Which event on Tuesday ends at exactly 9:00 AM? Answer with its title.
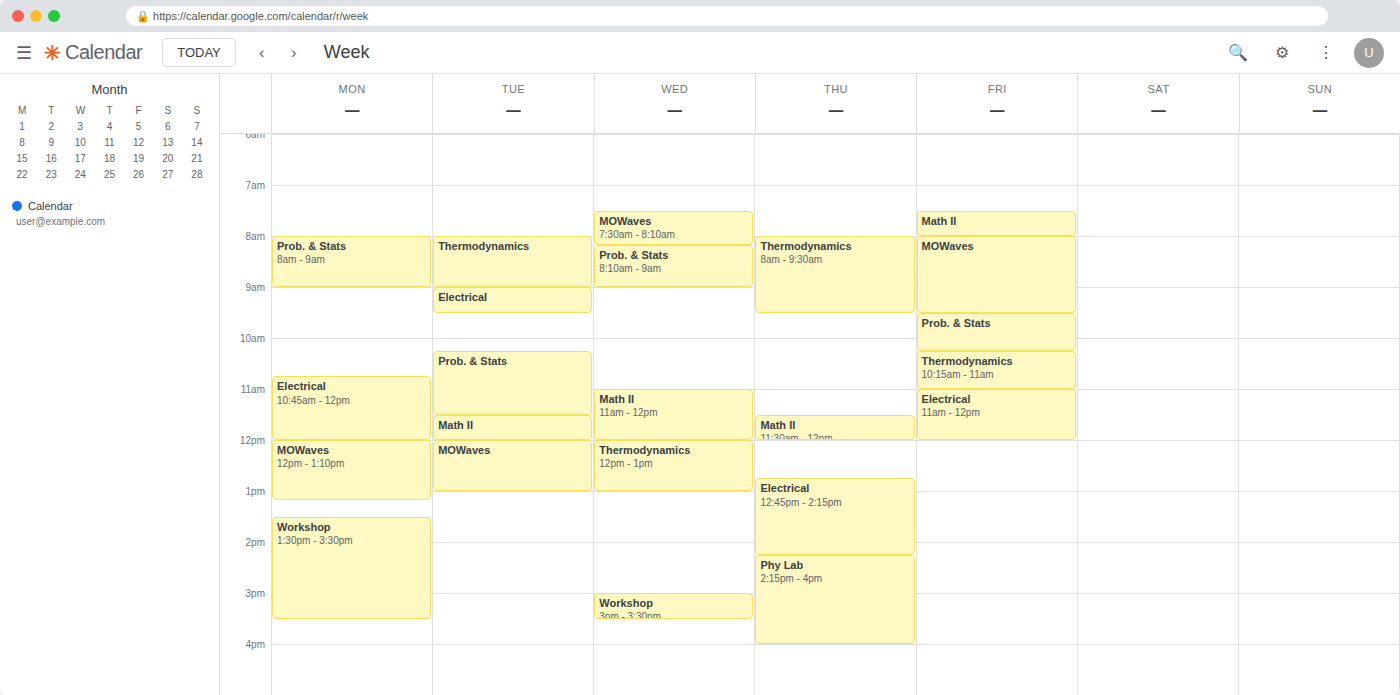
"Thermodynamics"